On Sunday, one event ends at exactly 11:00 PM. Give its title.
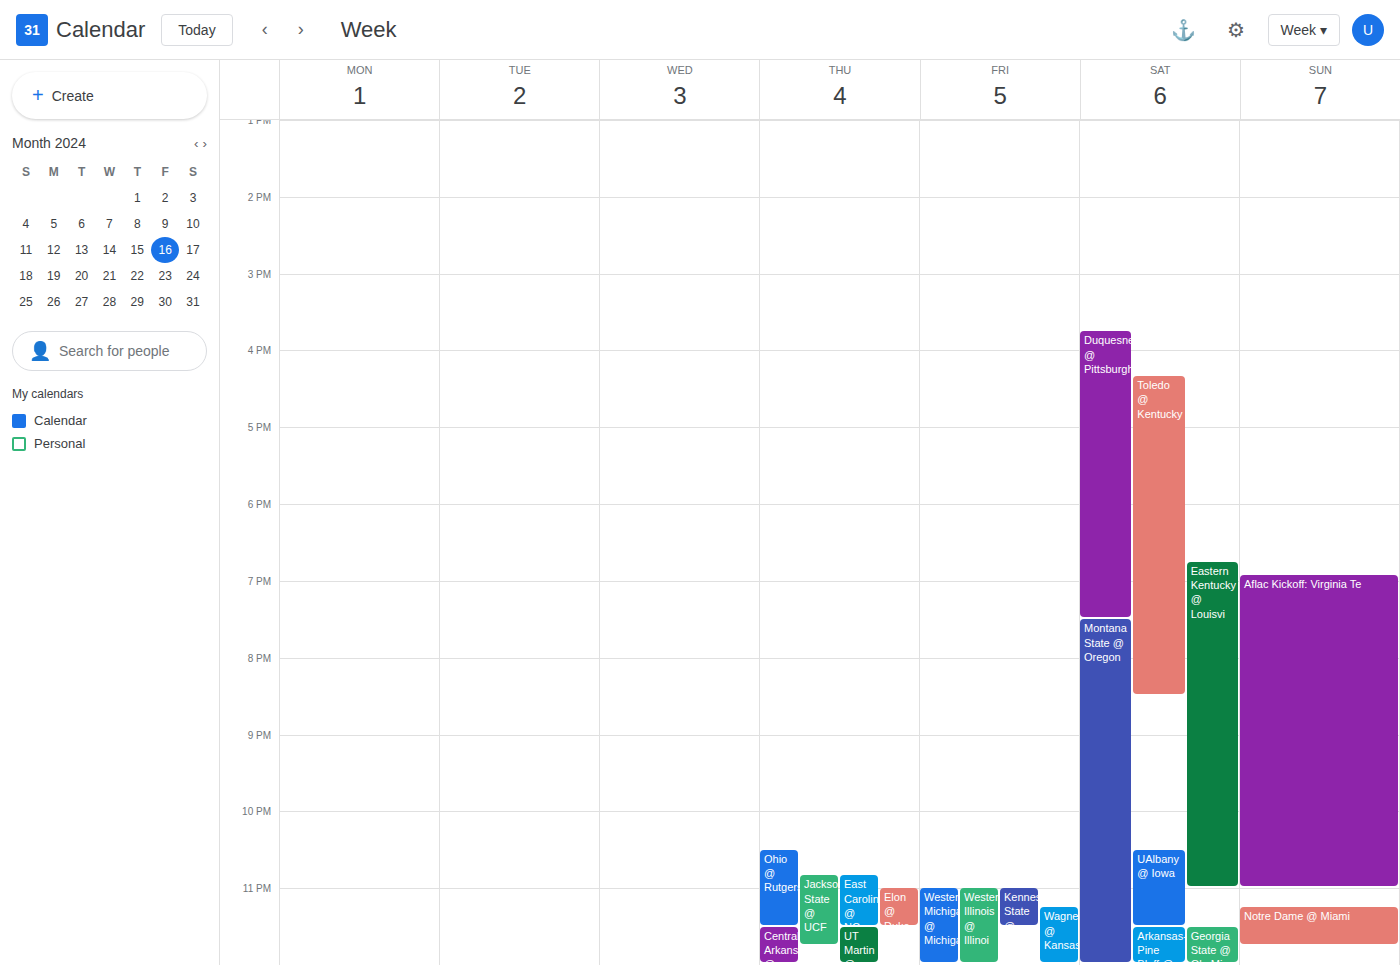
"Aflac Kickoff: Virginia Te"